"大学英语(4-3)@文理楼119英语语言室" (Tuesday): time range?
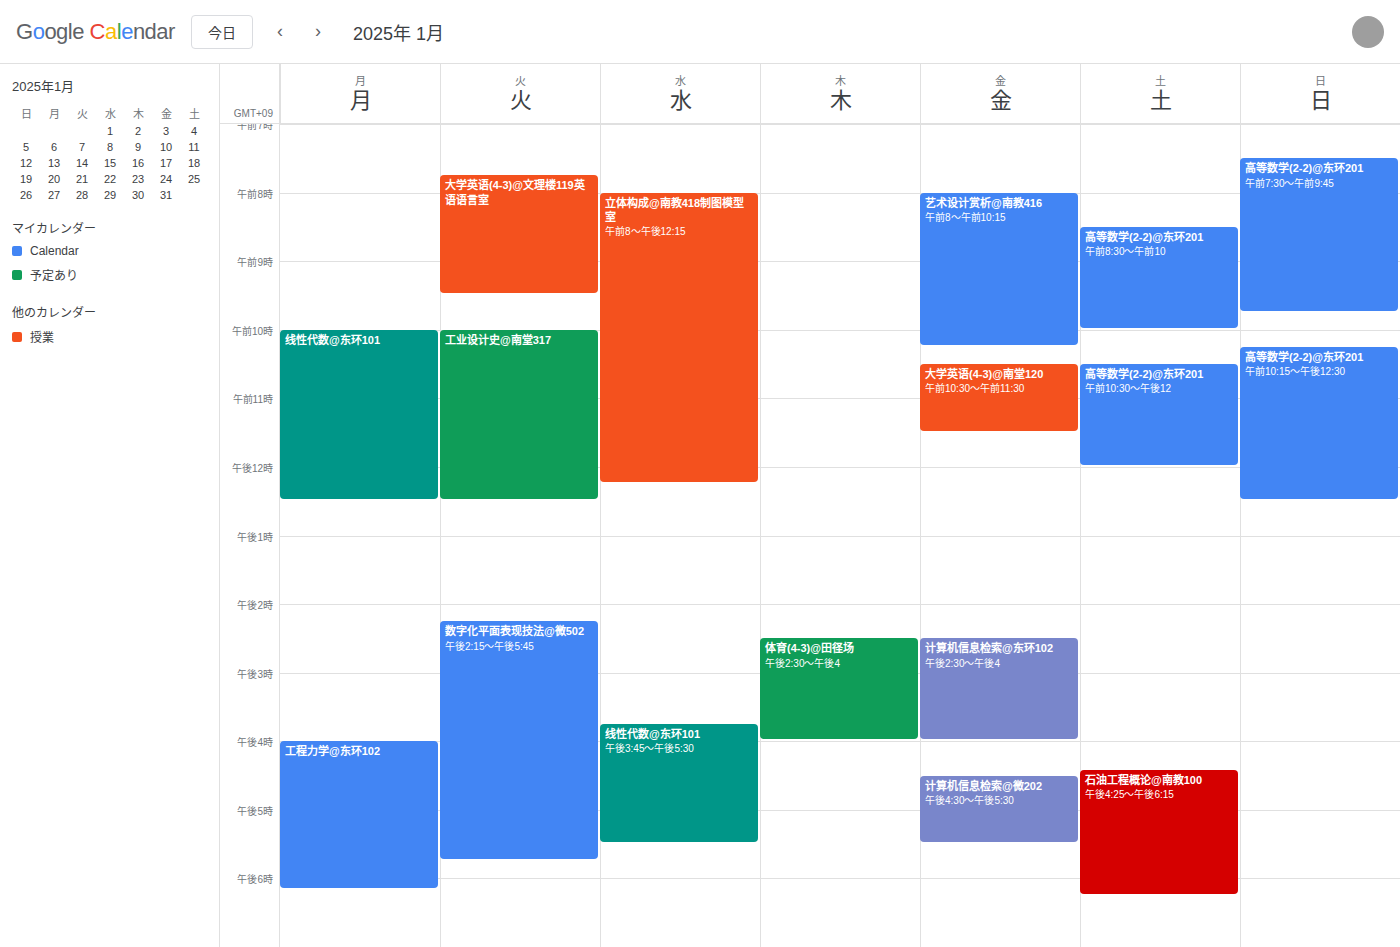
7:45 AM to 9:30 AM